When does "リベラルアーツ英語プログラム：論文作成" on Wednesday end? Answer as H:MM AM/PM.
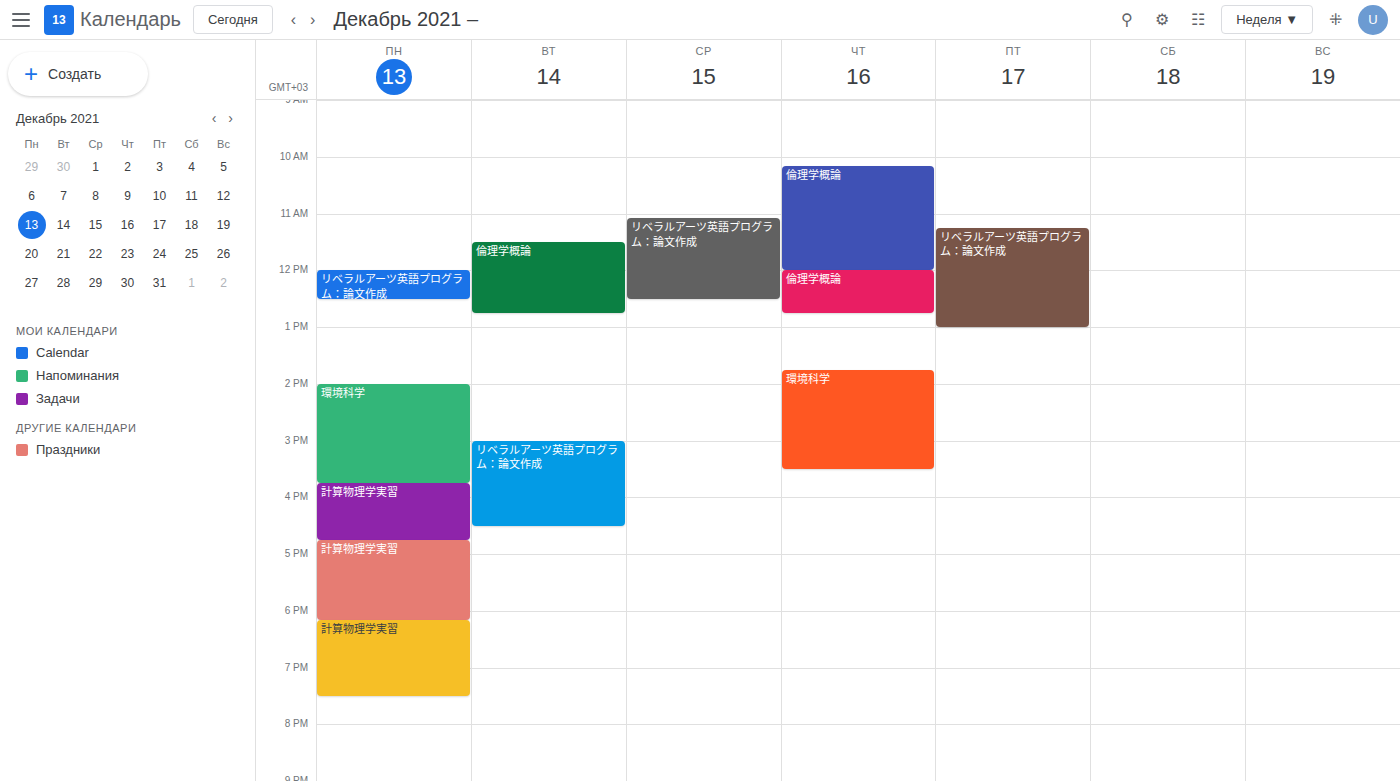
12:30 PM